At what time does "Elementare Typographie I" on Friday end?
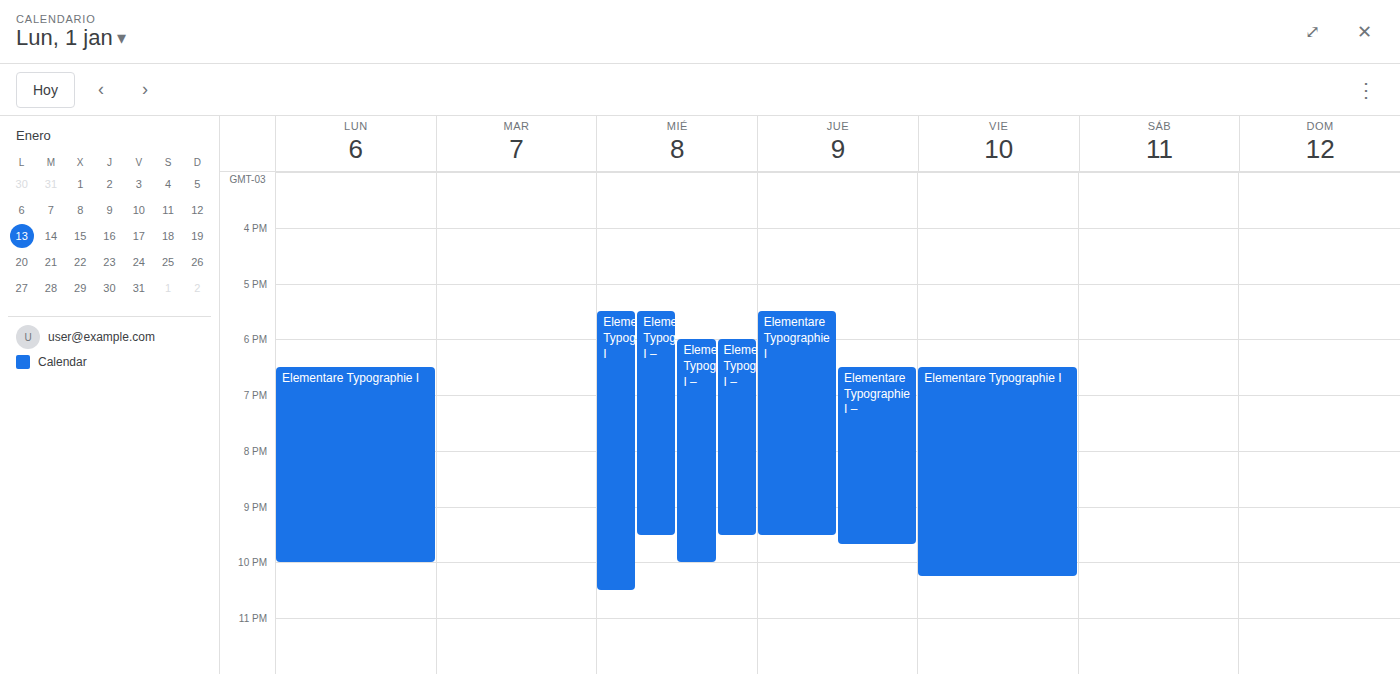
10:15 PM